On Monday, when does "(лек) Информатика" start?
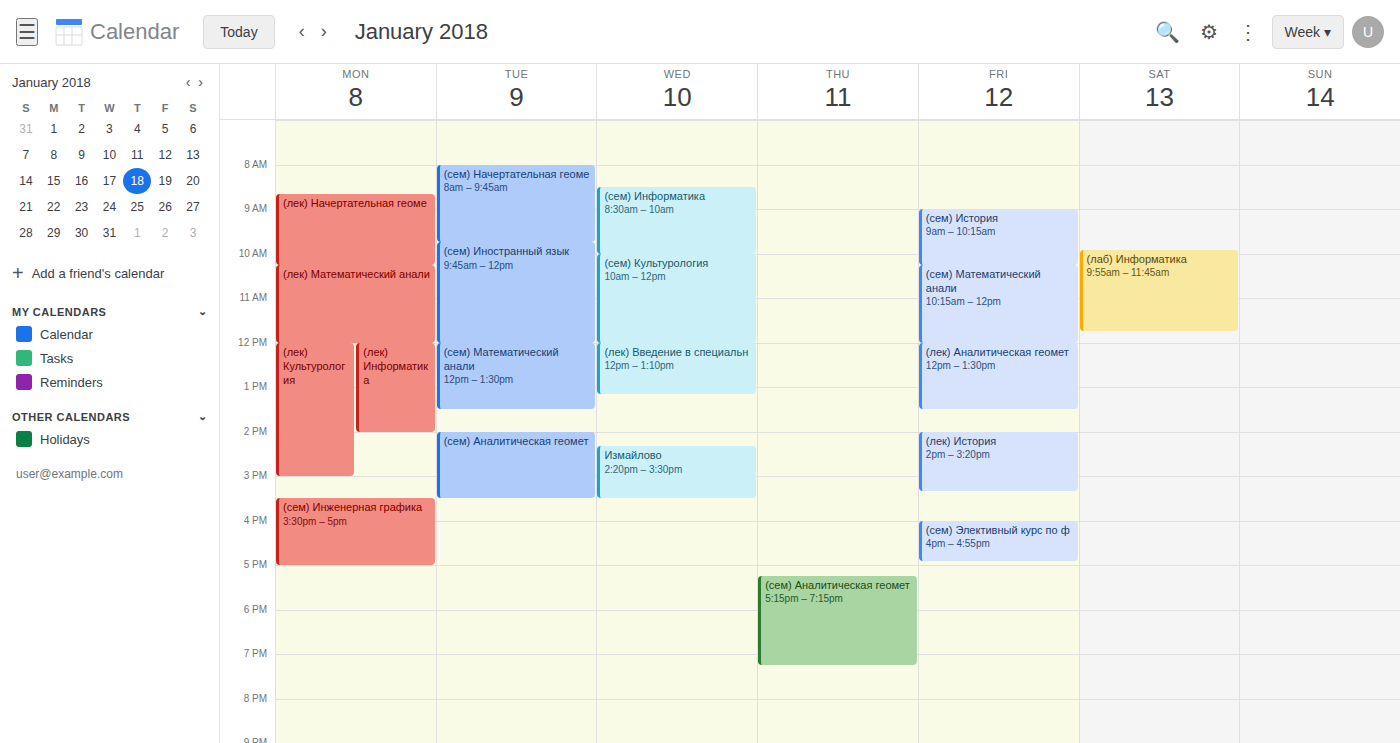
12:00